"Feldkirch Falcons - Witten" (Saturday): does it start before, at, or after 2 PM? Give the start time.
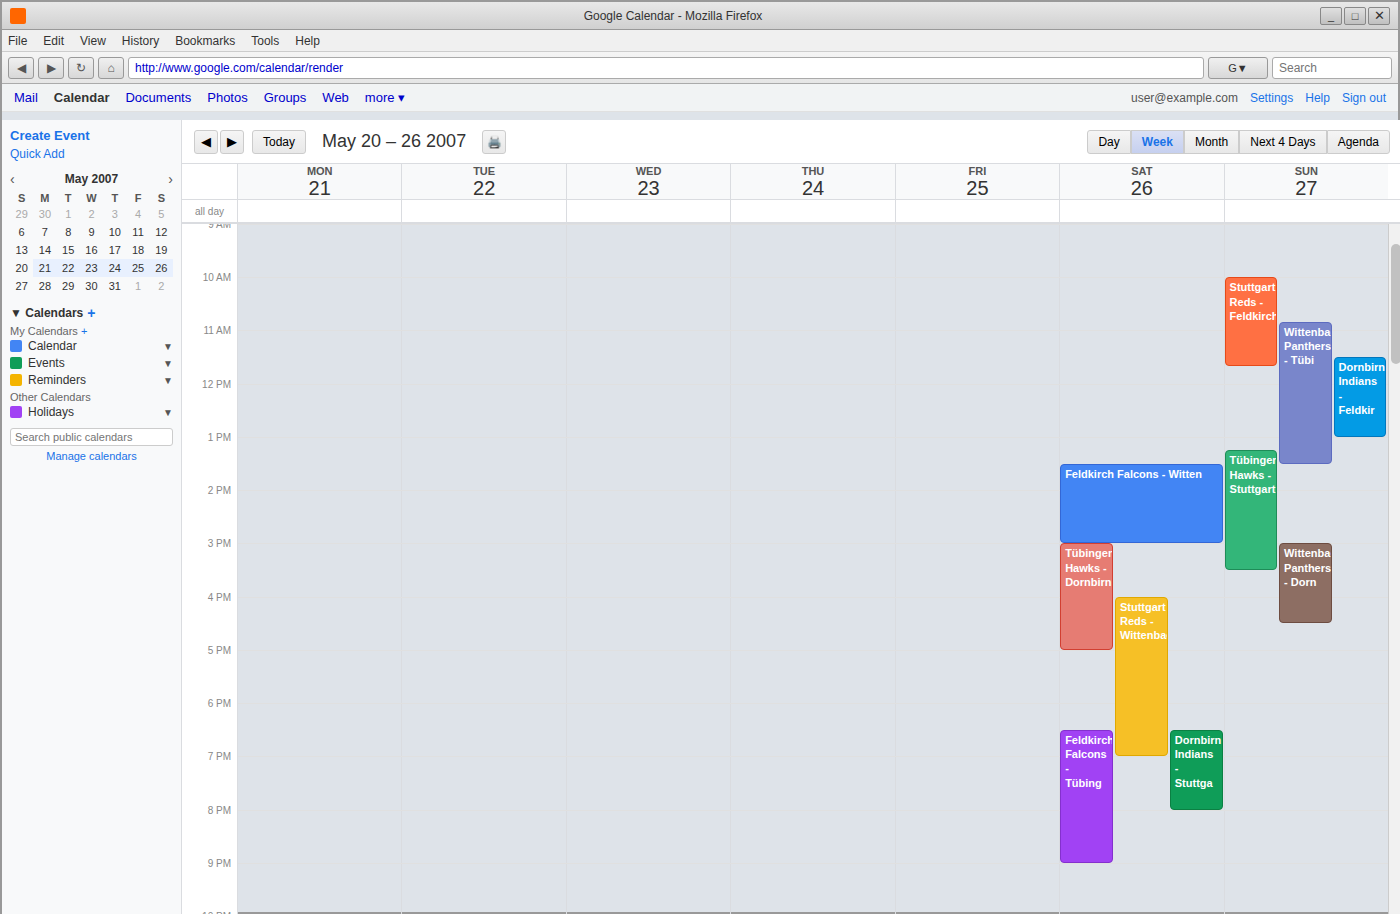
1:30 PM -- before 2 PM, 30 minutes above the 2 PM line.